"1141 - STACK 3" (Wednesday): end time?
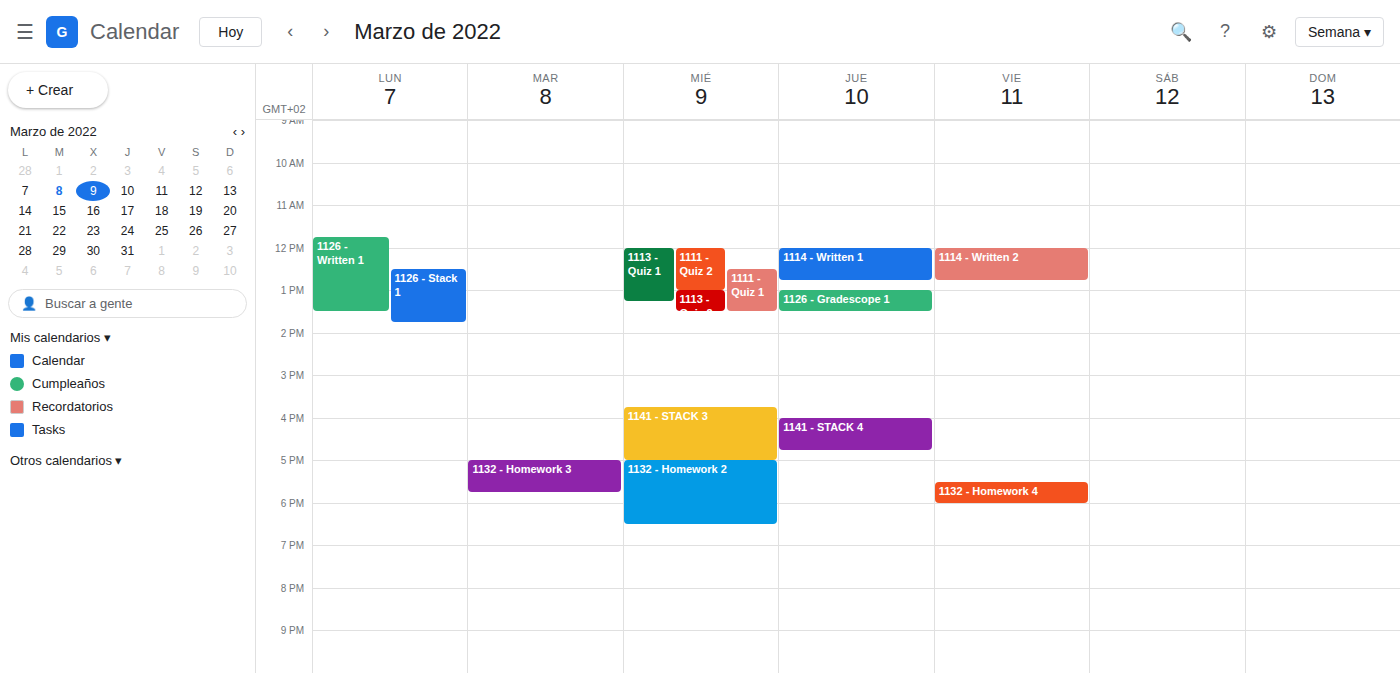
5:00 PM